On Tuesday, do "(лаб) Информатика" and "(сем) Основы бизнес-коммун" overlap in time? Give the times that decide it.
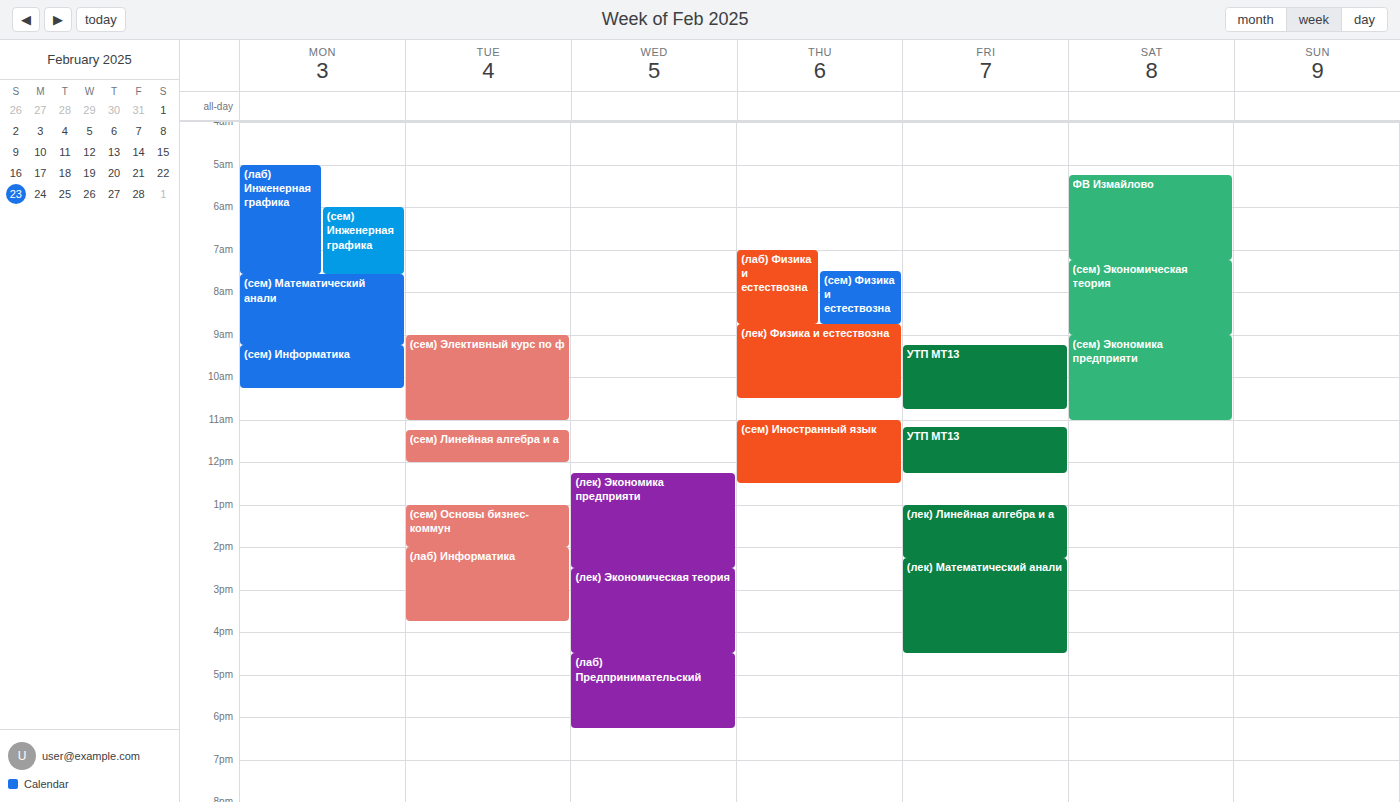
"(сем) Основы бизнес-коммун" ends at 2:00 PM, exactly when "(лаб) Информатика" starts -- they touch but do not overlap.